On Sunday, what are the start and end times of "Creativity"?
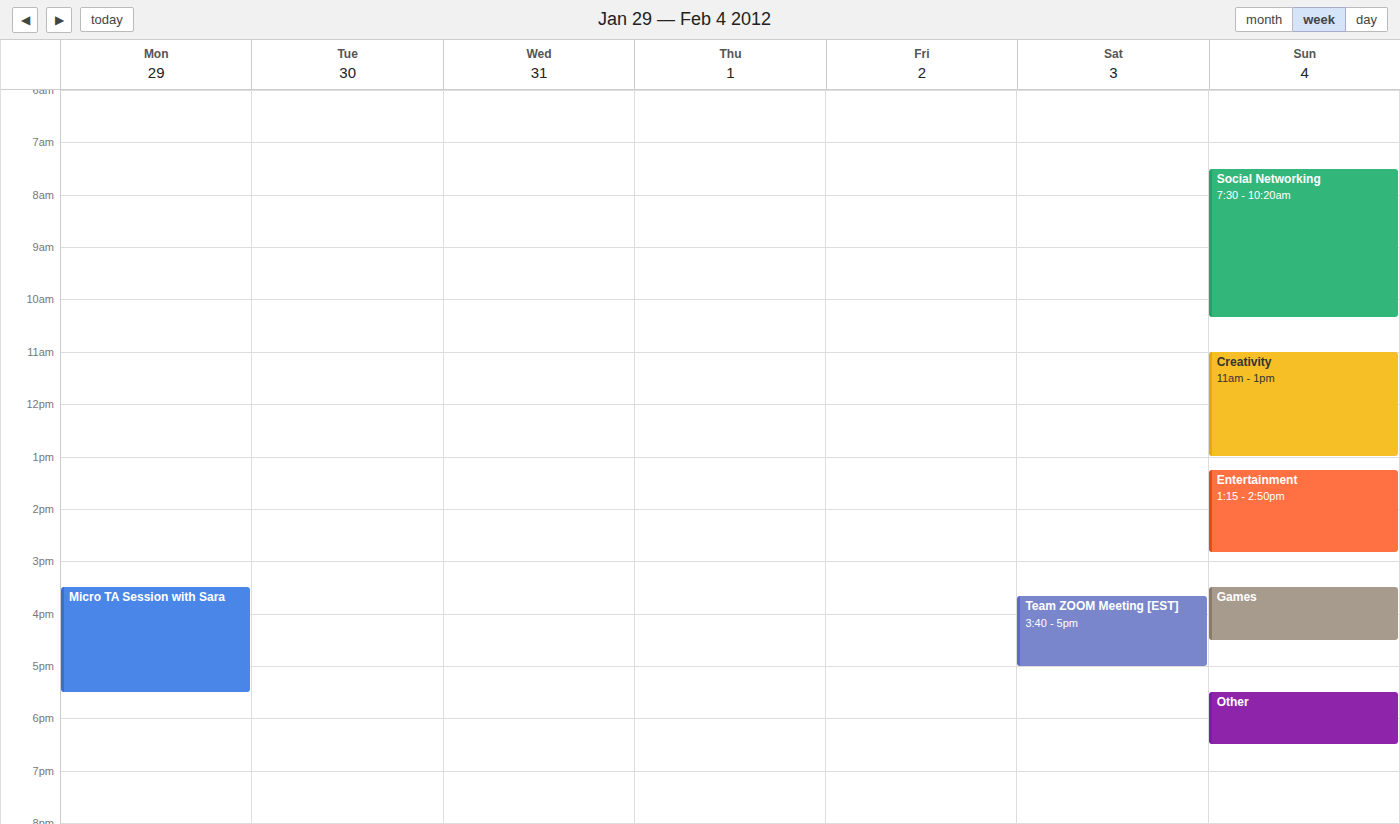
11:00 to 13:00